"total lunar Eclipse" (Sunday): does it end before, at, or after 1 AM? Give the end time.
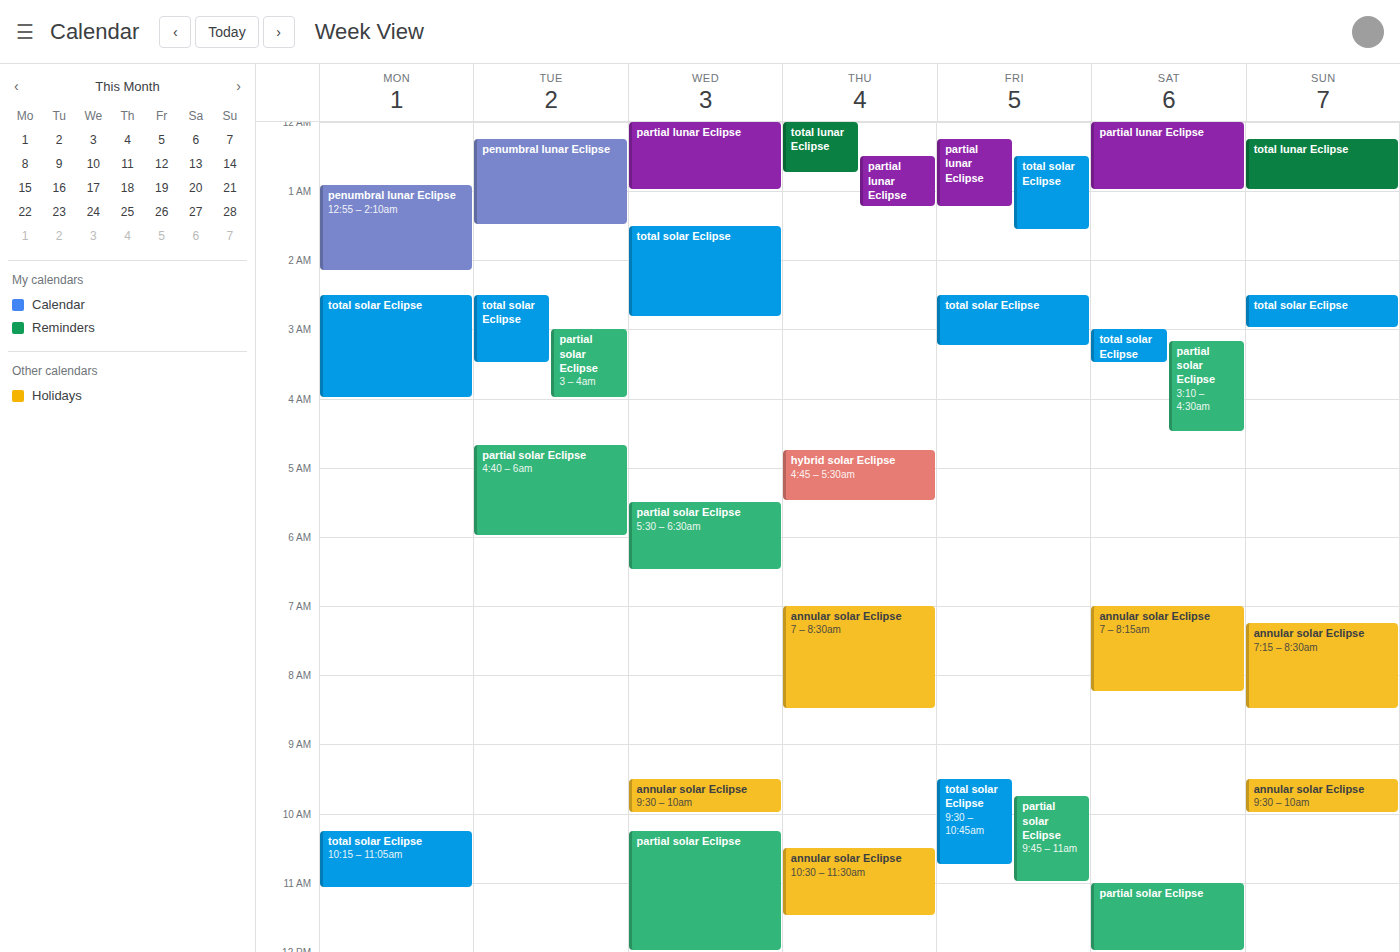
1:00 AM -- exactly at 1 AM, on the 1 AM line.